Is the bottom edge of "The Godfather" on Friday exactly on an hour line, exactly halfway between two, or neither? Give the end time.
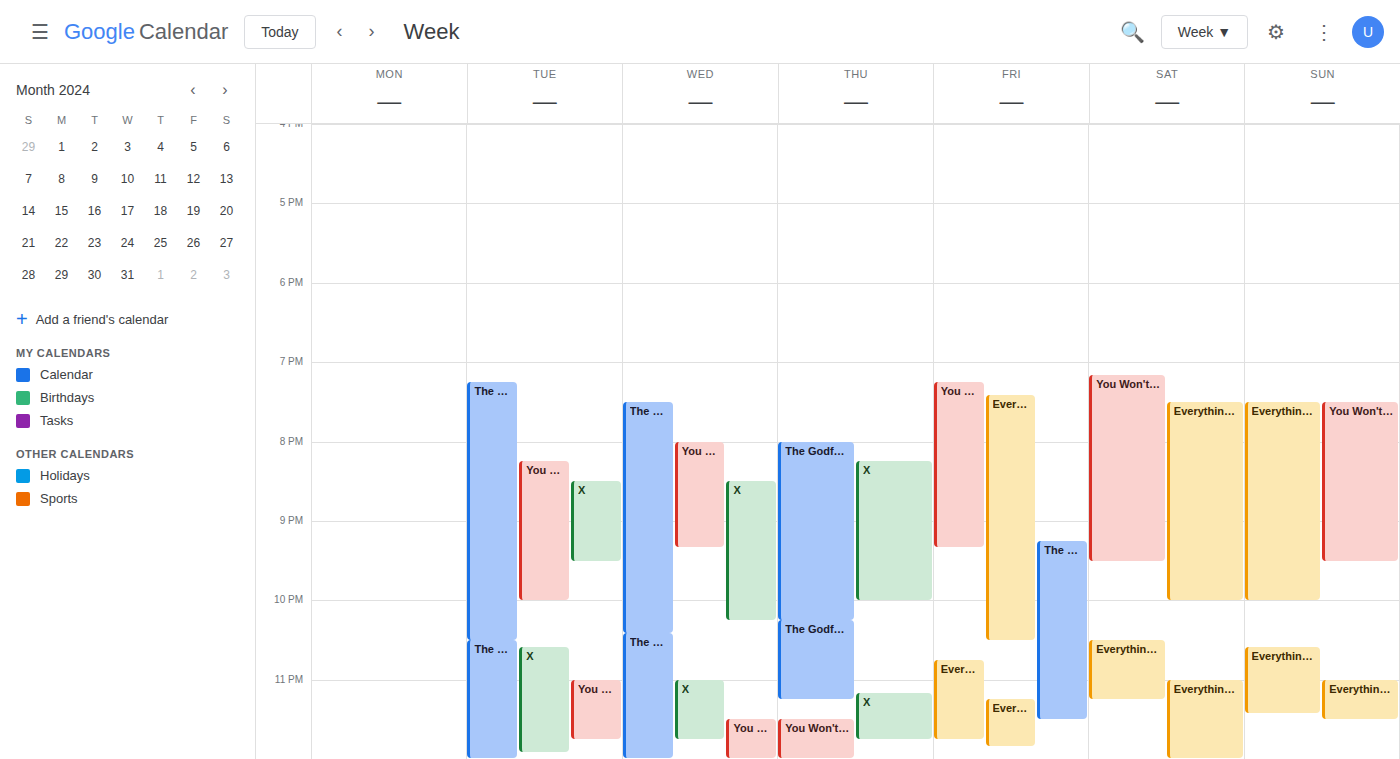
11:30 PM -- halfway between the 11 PM and 12 AM lines.